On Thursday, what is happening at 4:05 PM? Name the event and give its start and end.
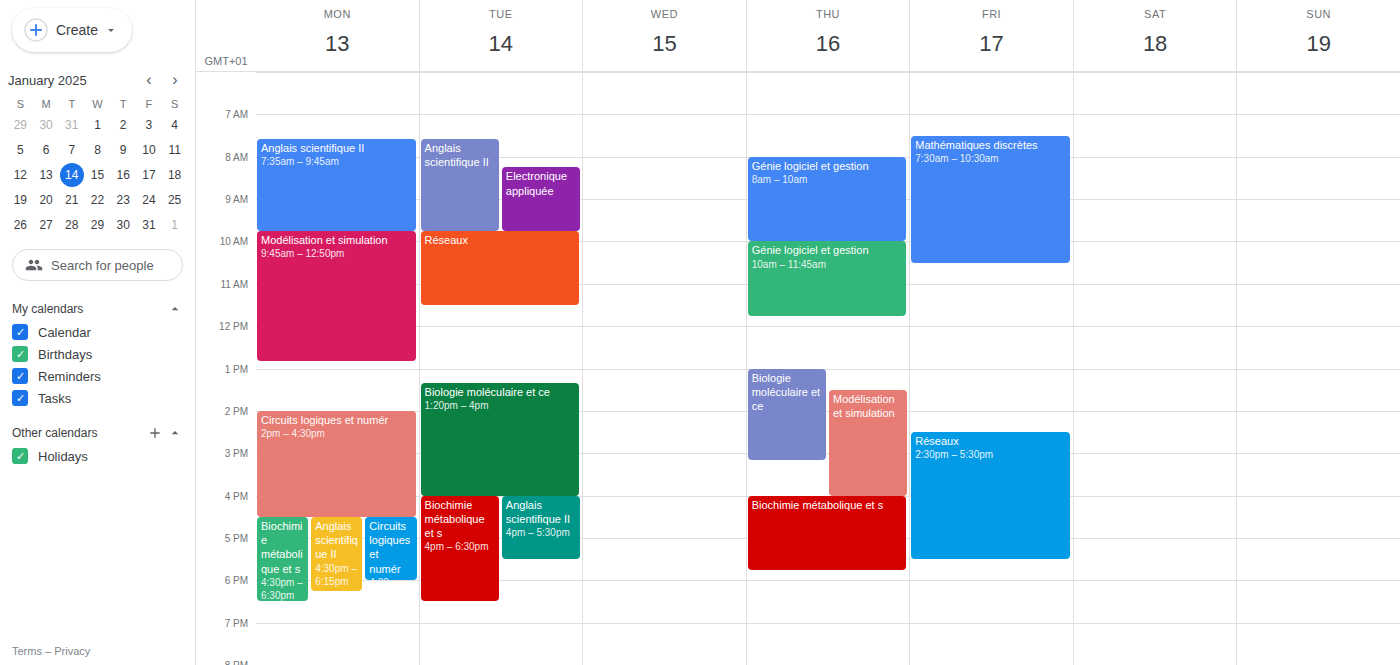
"Biochimie métabolique et s", 4:00 PM to 5:45 PM